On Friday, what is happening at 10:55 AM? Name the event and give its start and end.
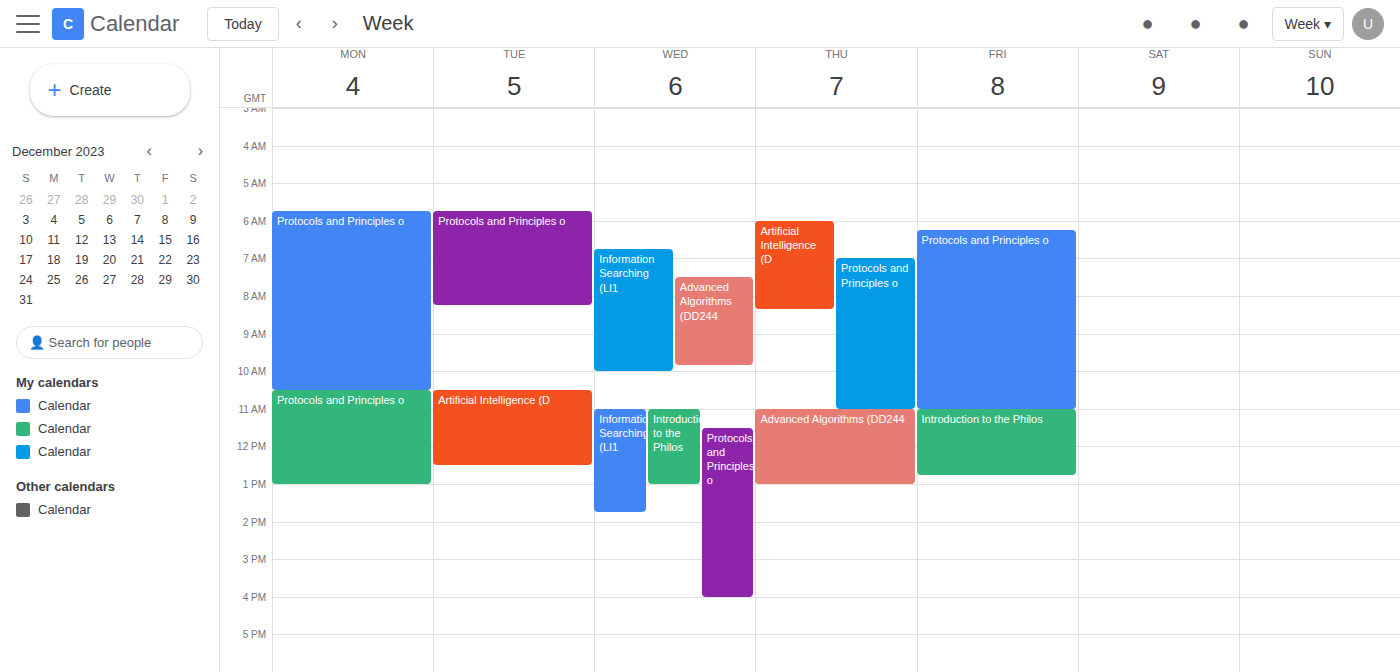
"Protocols and Principles o", 6:15 AM to 11:00 AM